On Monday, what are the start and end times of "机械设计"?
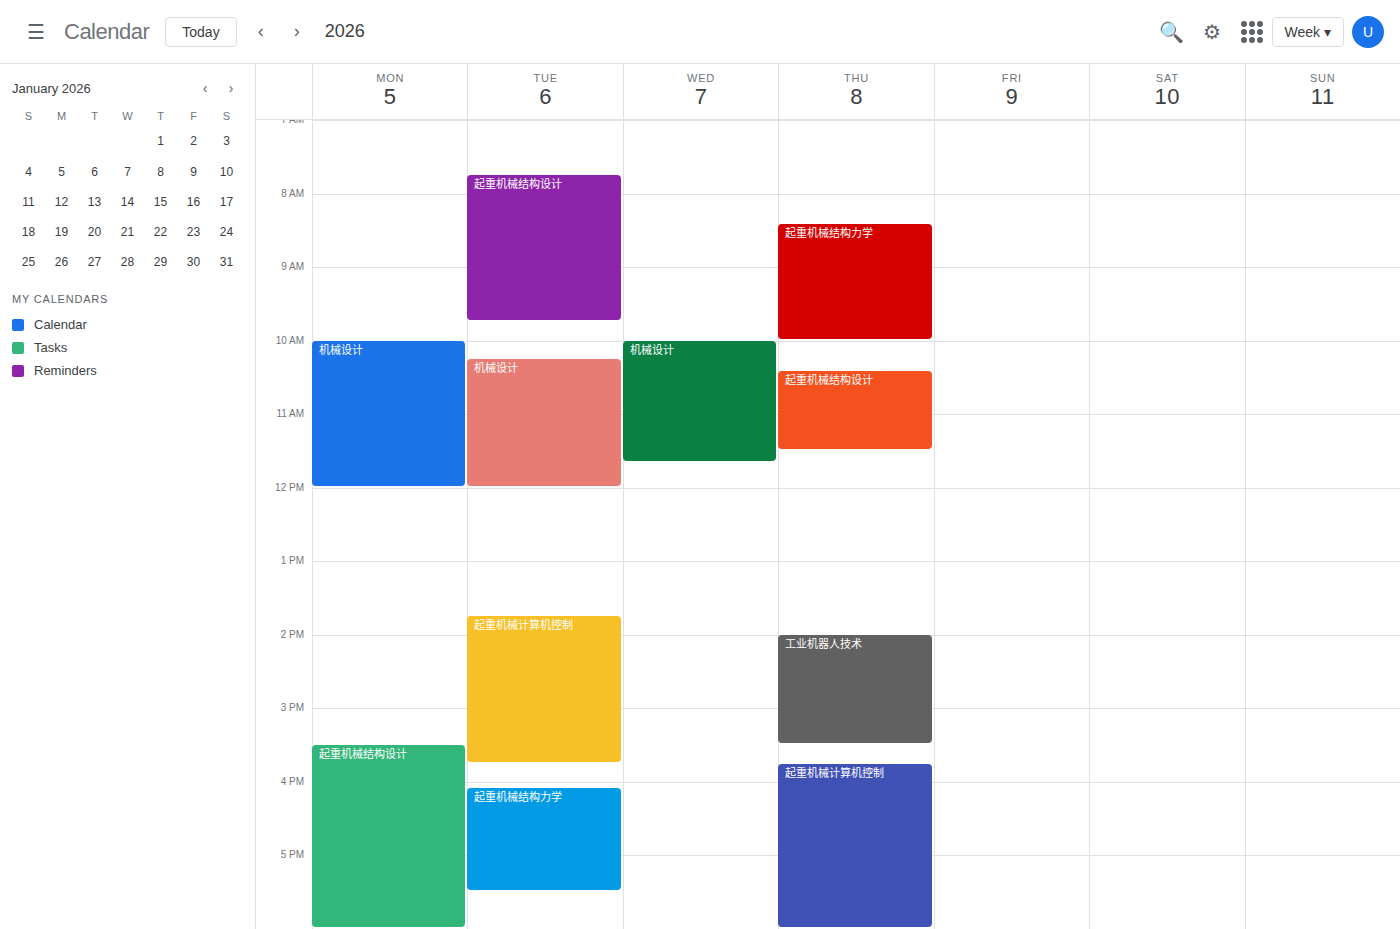
10:00 AM to 12:00 PM